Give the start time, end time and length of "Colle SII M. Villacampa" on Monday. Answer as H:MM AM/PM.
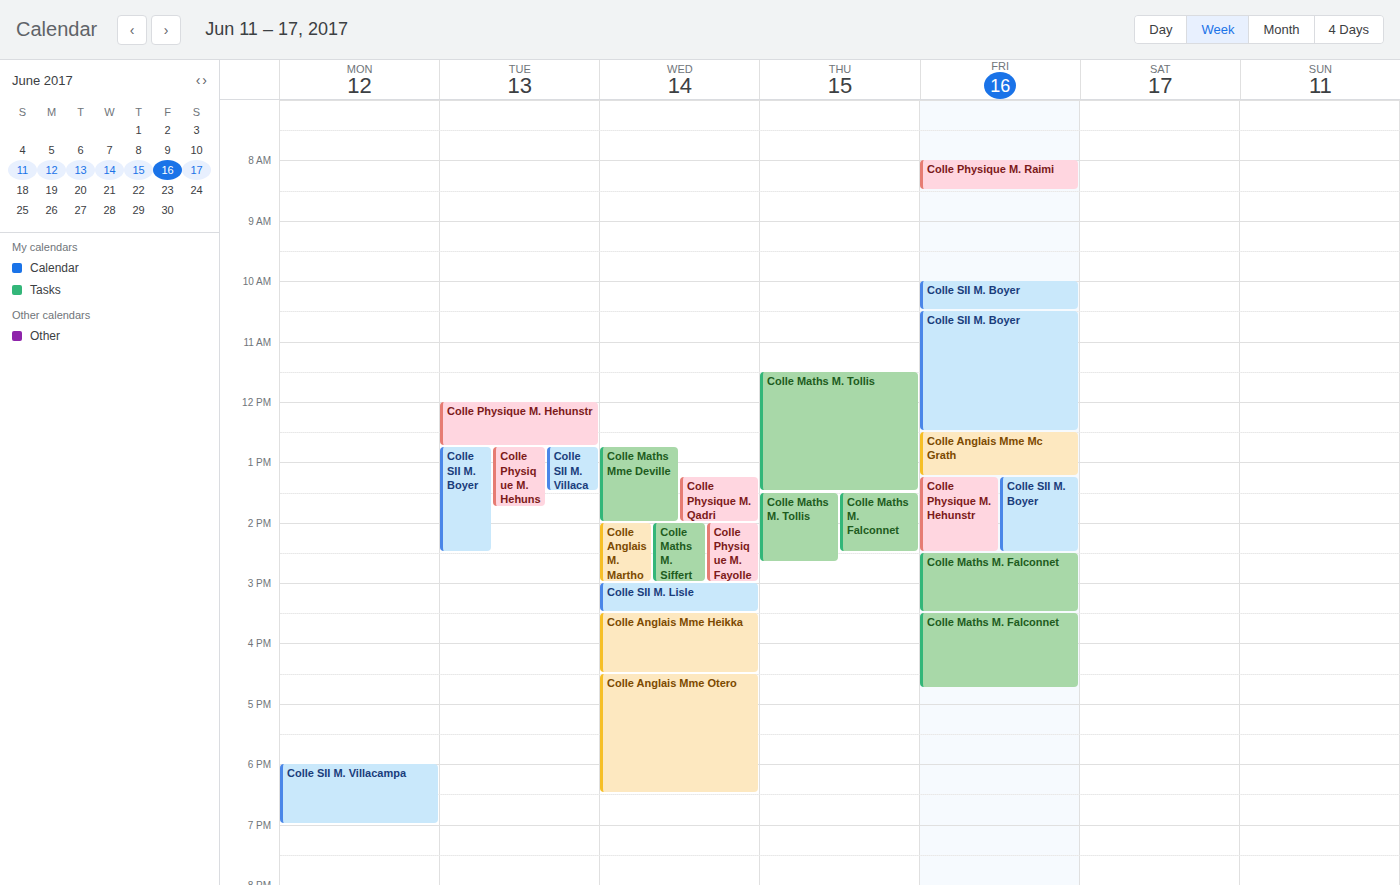
6:00 PM to 7:00 PM, 1 hour